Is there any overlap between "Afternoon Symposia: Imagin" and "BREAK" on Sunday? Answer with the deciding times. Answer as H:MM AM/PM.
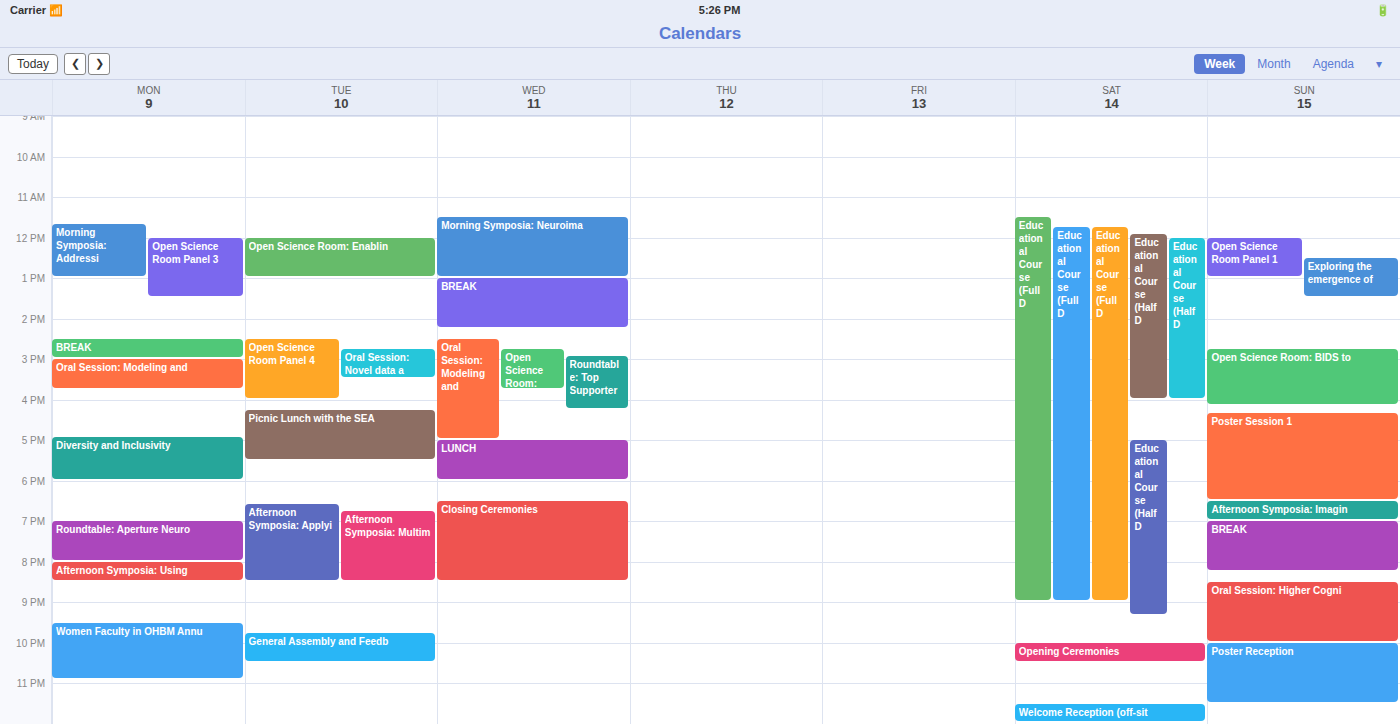
"Afternoon Symposia: Imagin" ends at 7:00 PM, exactly when "BREAK" starts -- they touch but do not overlap.